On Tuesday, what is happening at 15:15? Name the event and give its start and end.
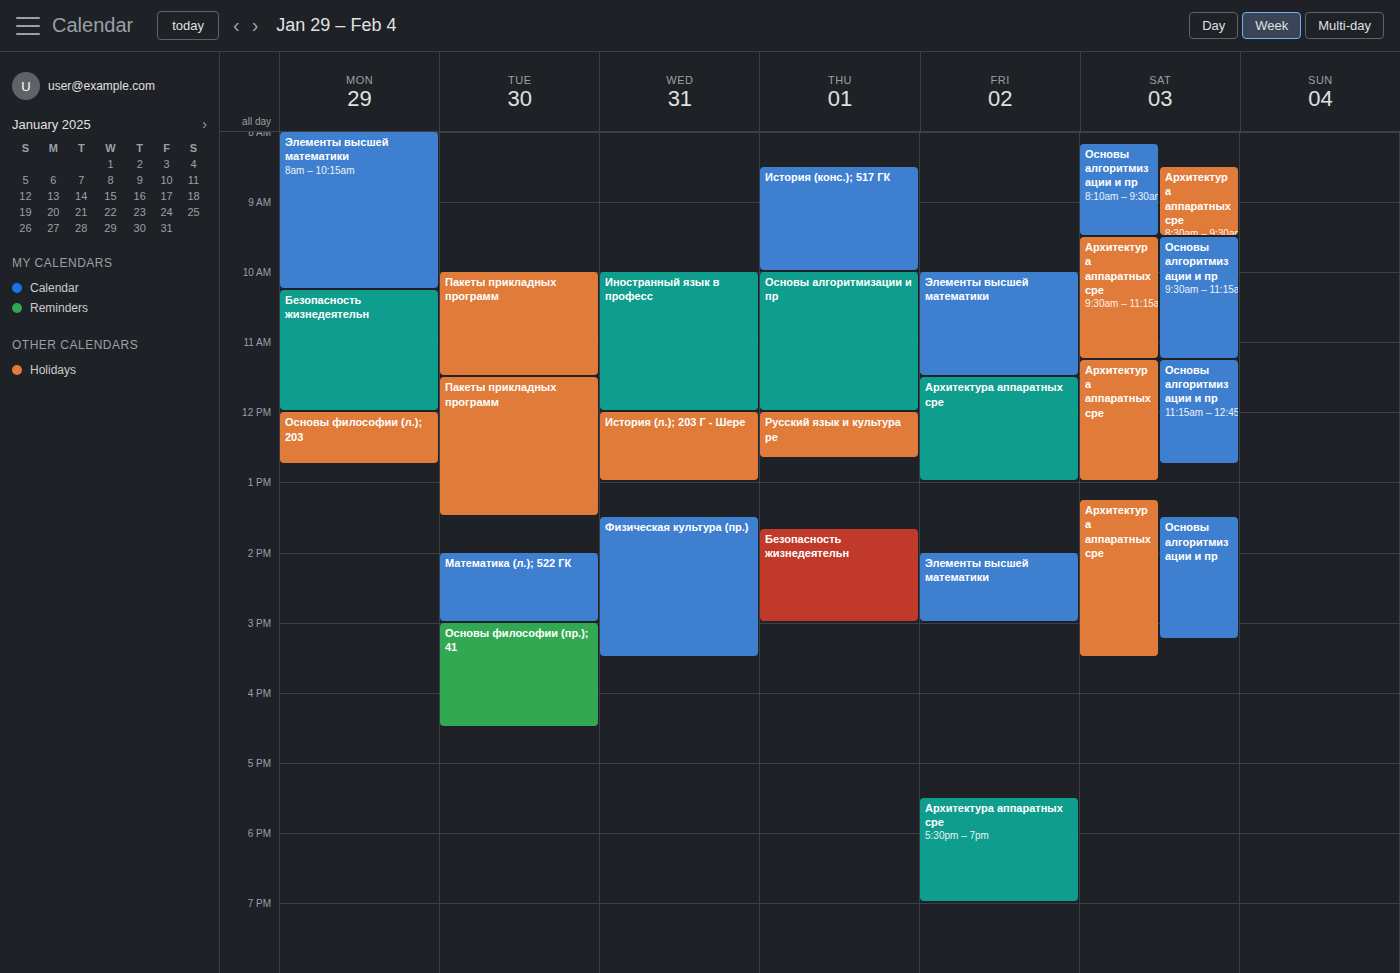
"Основы философии (пр.); 41", 15:00 to 16:30